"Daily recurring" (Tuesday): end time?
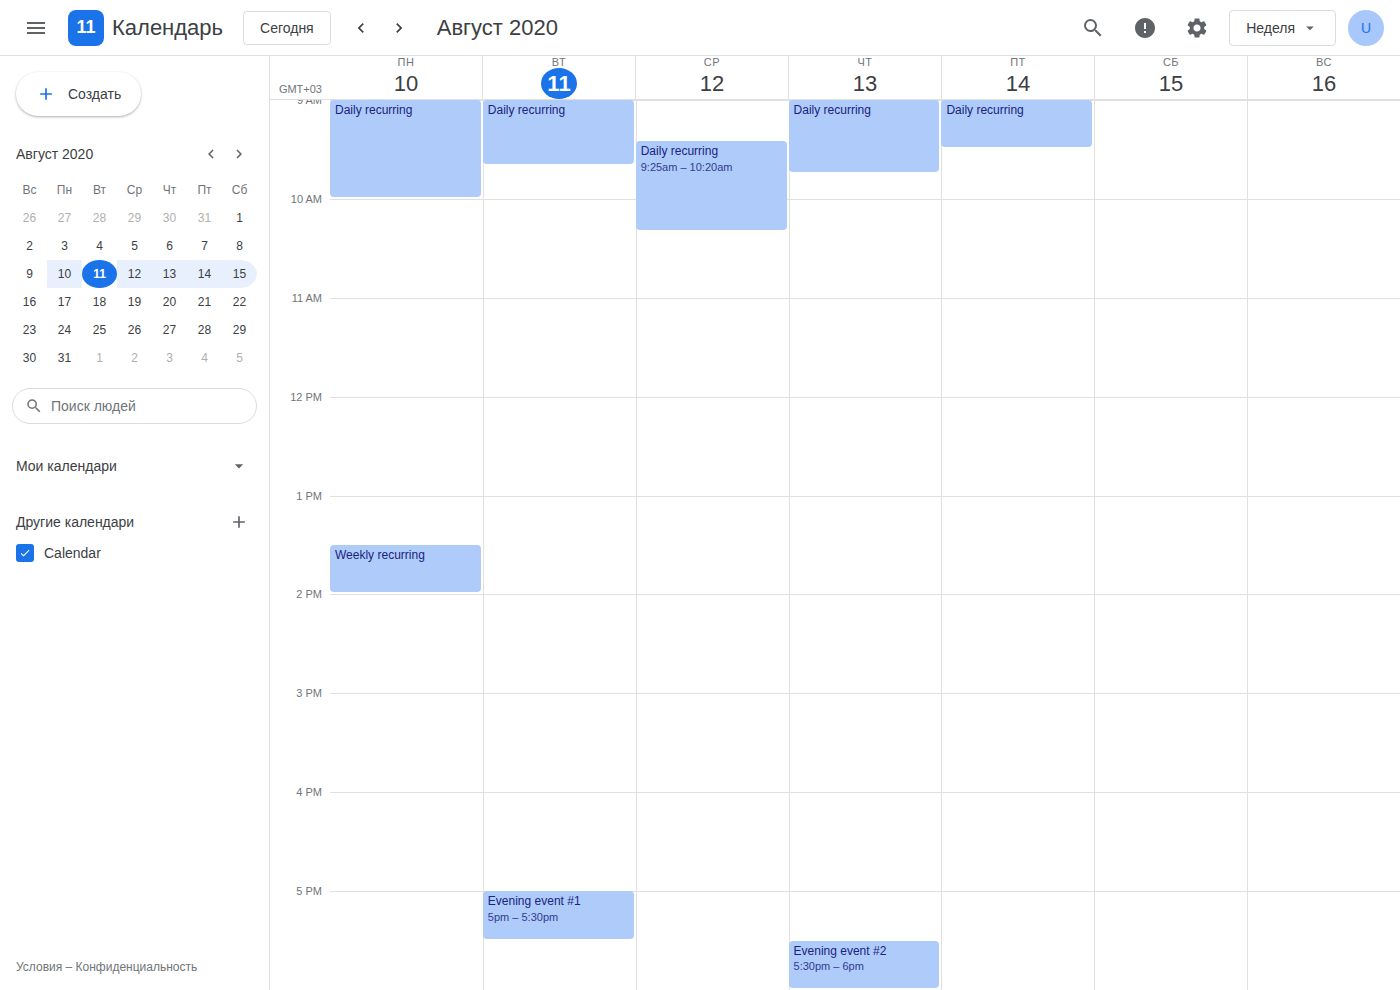
9:40 AM